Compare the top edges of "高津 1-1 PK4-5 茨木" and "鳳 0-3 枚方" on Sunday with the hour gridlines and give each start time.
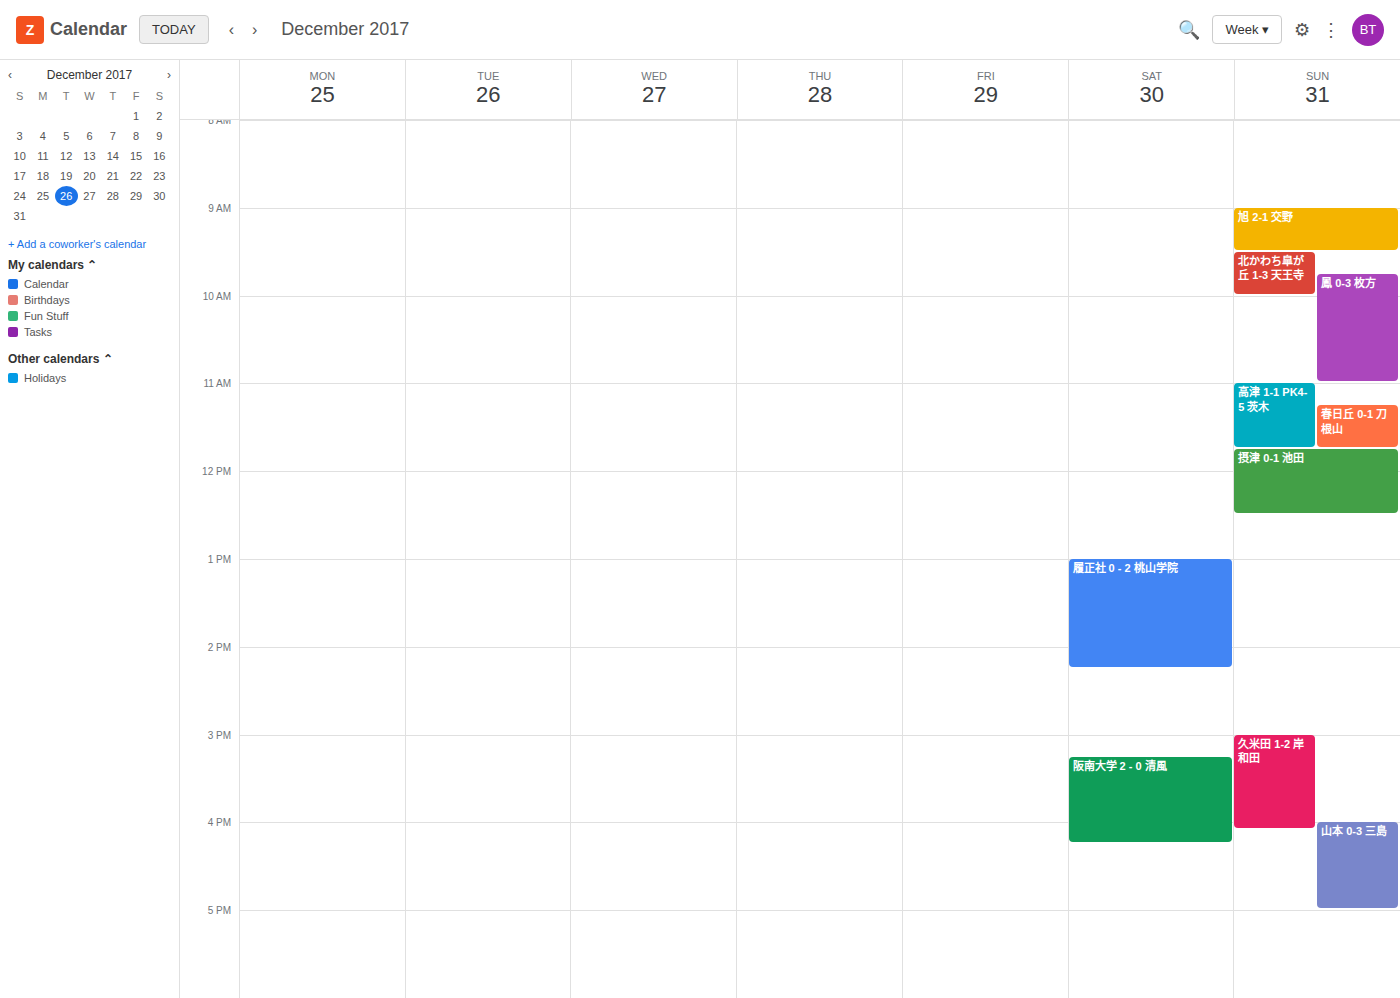
"高津 1-1 PK4-5 茨木": 11:00 AM, exactly on the 11 AM line. "鳳 0-3 枚方": 9:45 AM, neither: three quarters of the way from the 9 AM line to the 10 AM line.